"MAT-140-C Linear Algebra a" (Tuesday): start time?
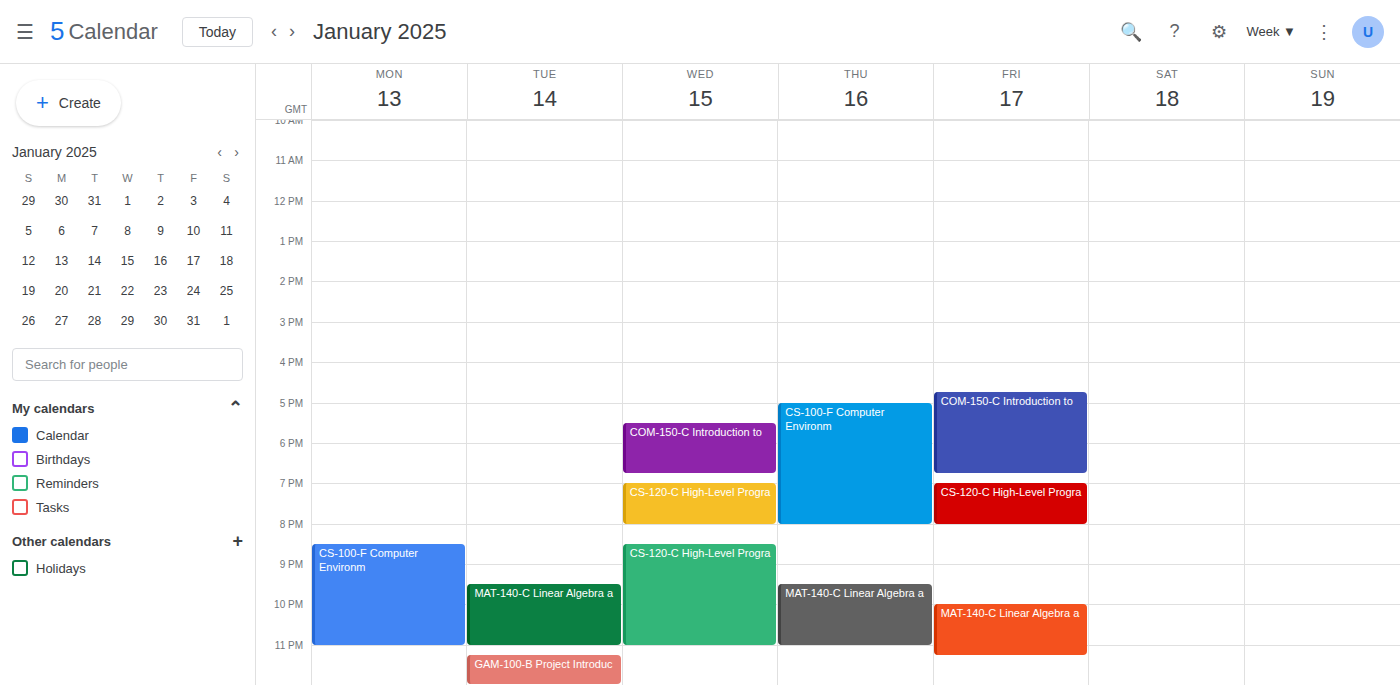
21:30